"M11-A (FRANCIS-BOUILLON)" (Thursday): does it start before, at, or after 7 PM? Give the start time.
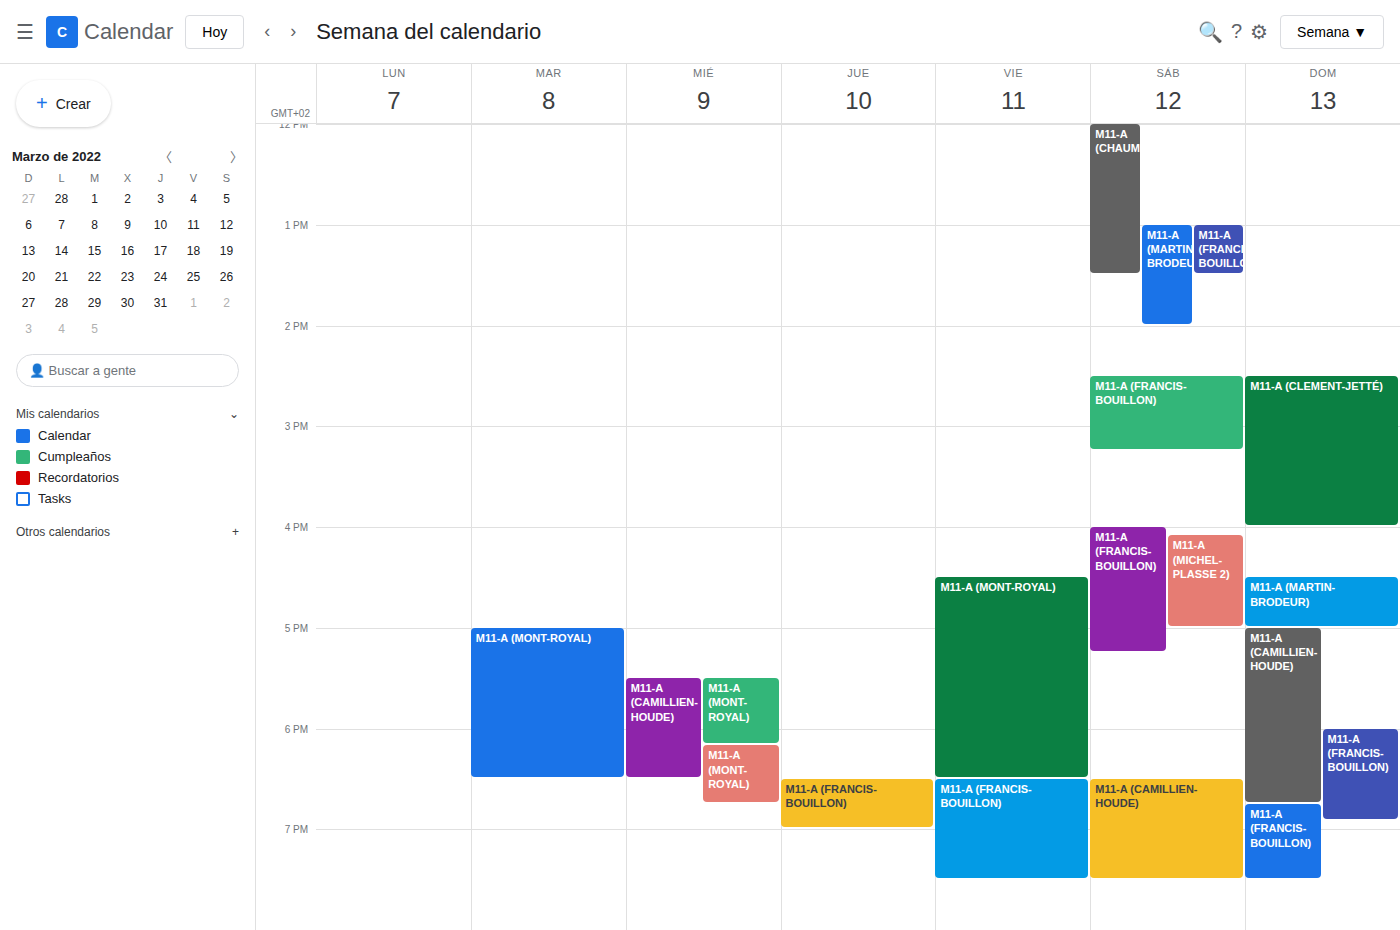
6:30 PM -- before 7 PM, 30 minutes above the 7 PM line.